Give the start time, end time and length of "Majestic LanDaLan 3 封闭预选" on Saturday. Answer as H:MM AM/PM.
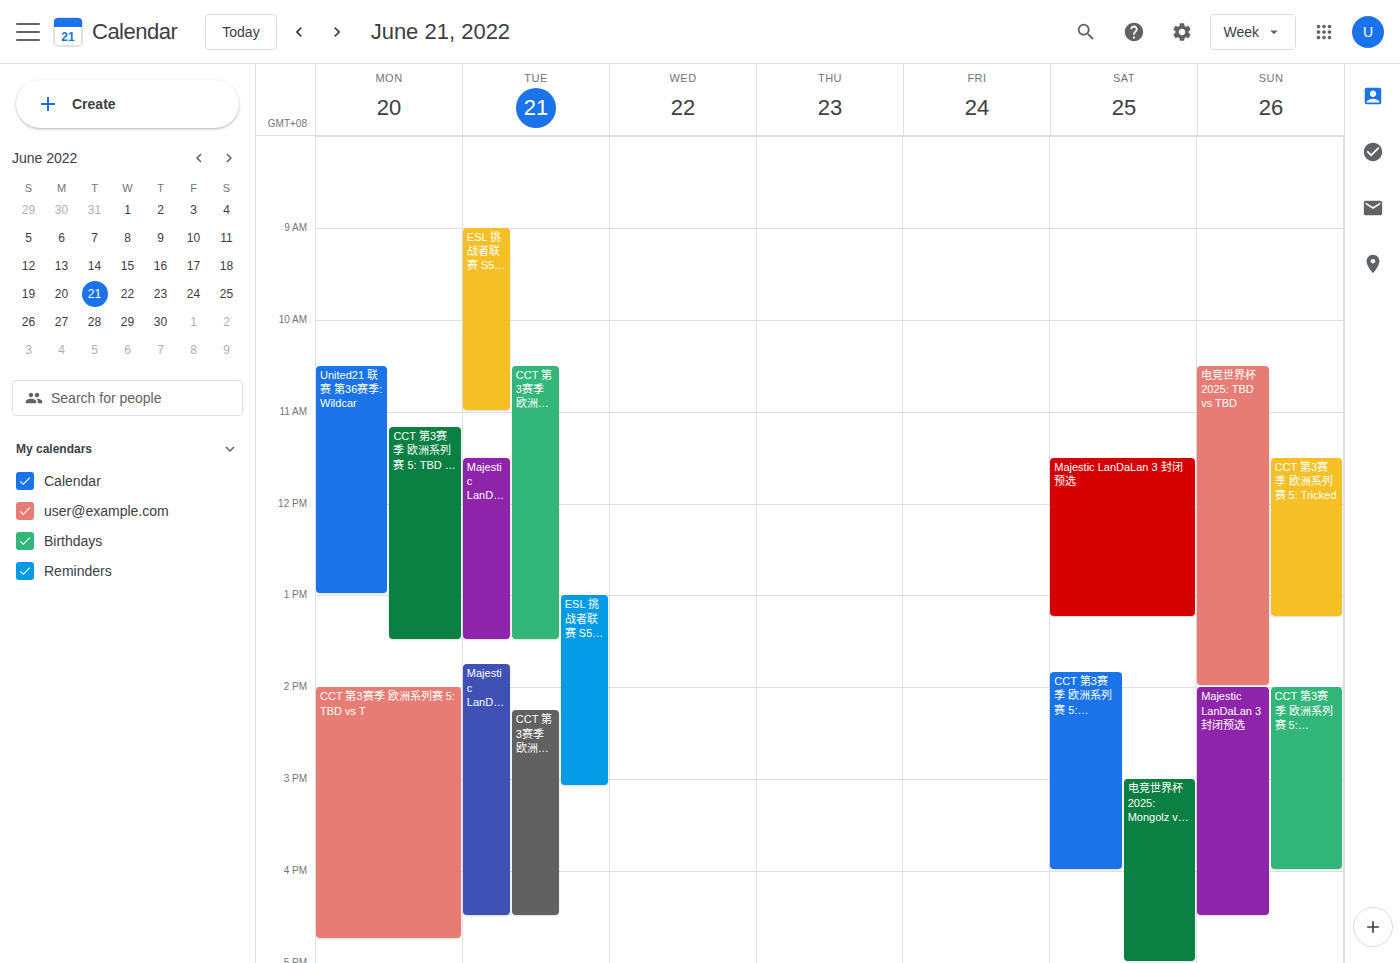
11:30 AM to 1:15 PM, 1 hour 45 minutes